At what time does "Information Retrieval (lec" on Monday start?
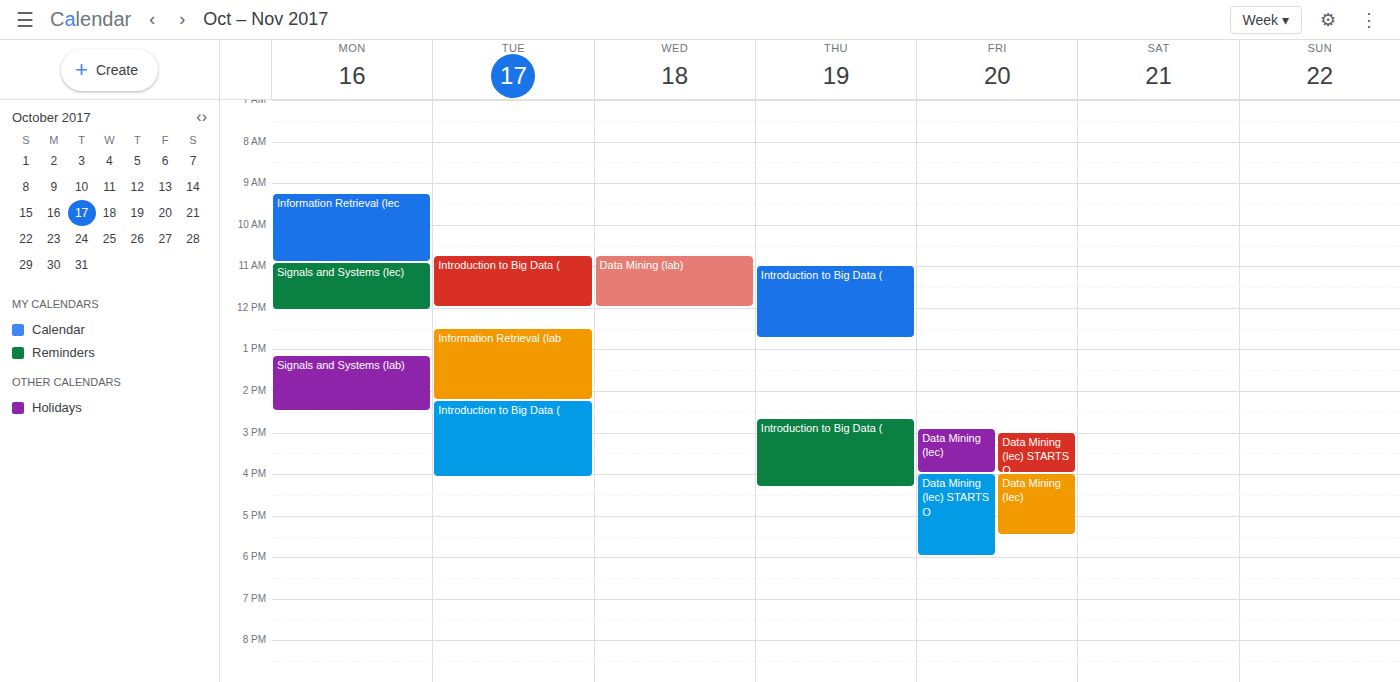
9:15 AM